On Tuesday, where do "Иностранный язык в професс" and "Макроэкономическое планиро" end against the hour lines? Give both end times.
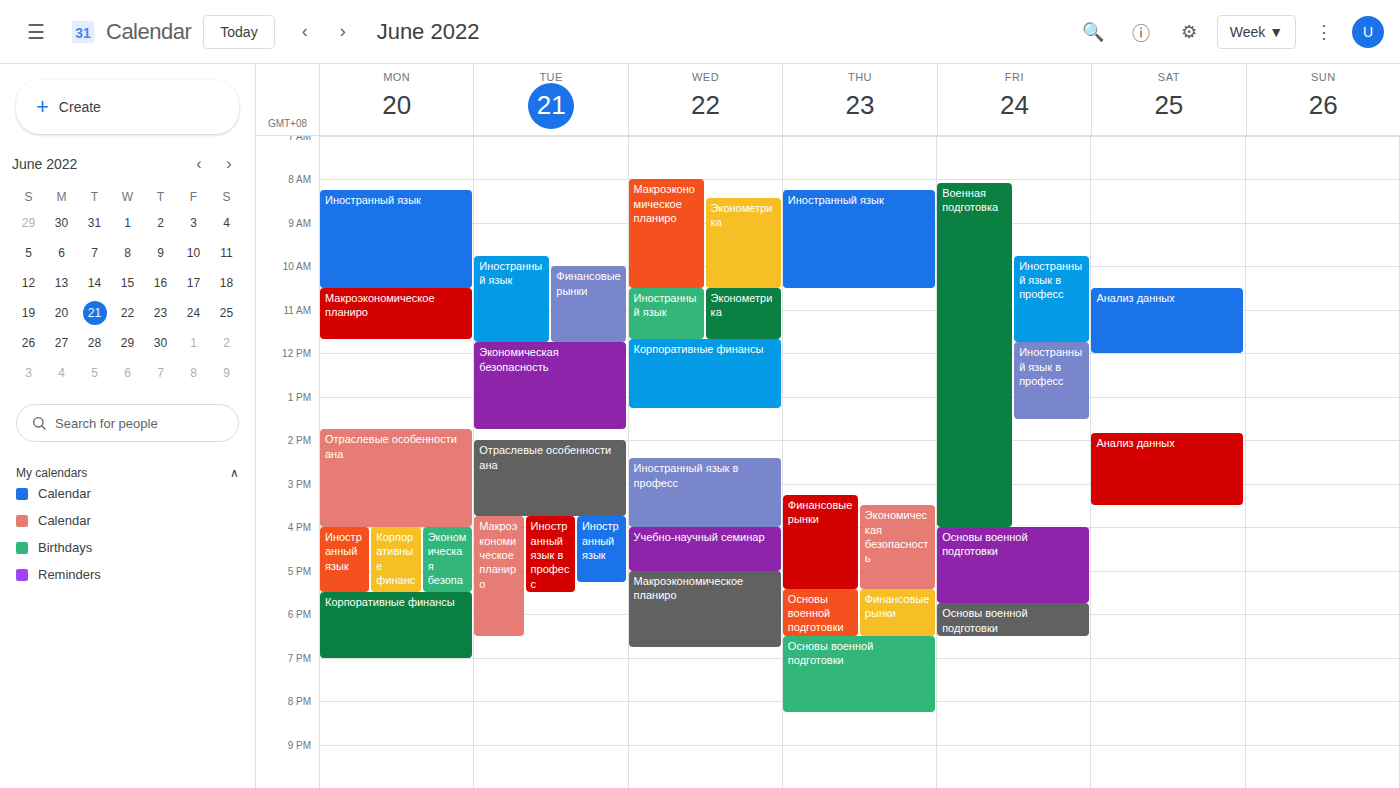
"Иностранный язык в професс": 5:30 PM, halfway between the 5 PM and 6 PM lines. "Макроэкономическое планиро": 6:30 PM, halfway between the 6 PM and 7 PM lines.